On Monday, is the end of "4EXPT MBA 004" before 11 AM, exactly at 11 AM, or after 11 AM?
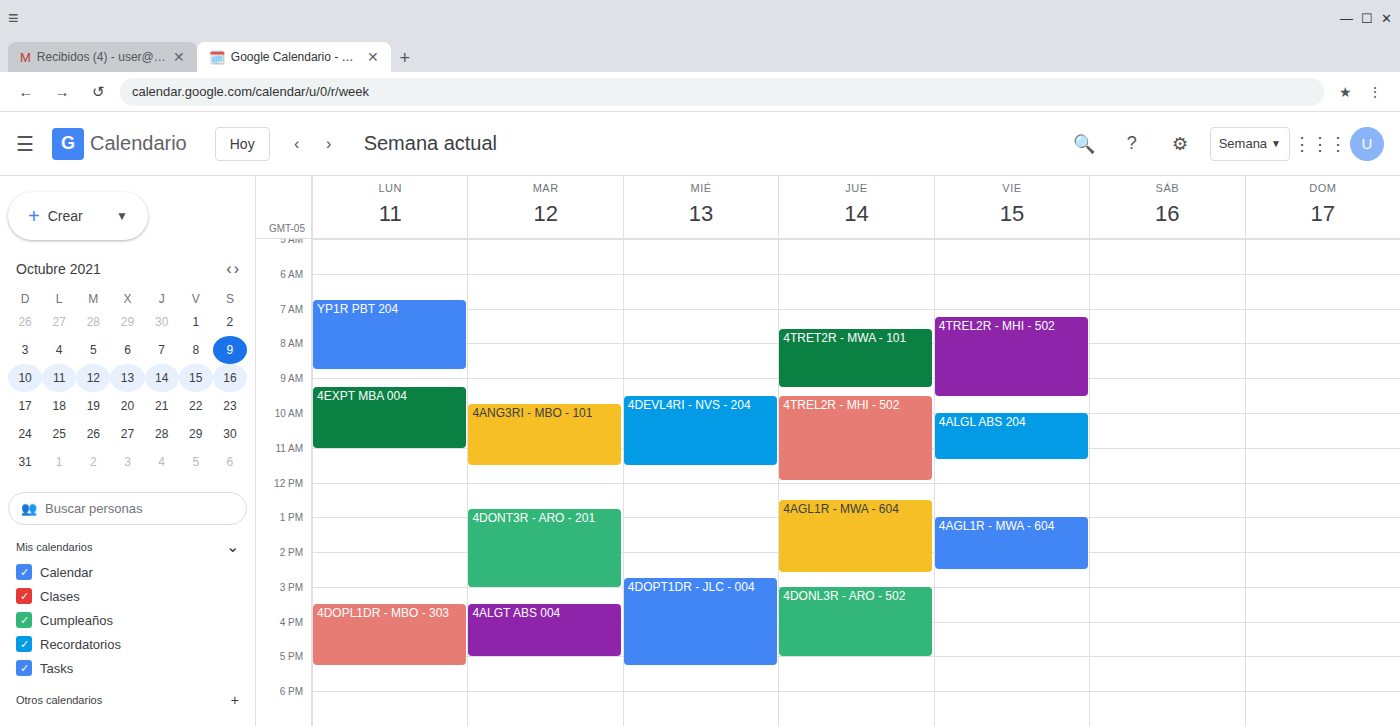
11:00 AM -- exactly at 11 AM, on the 11 AM line.